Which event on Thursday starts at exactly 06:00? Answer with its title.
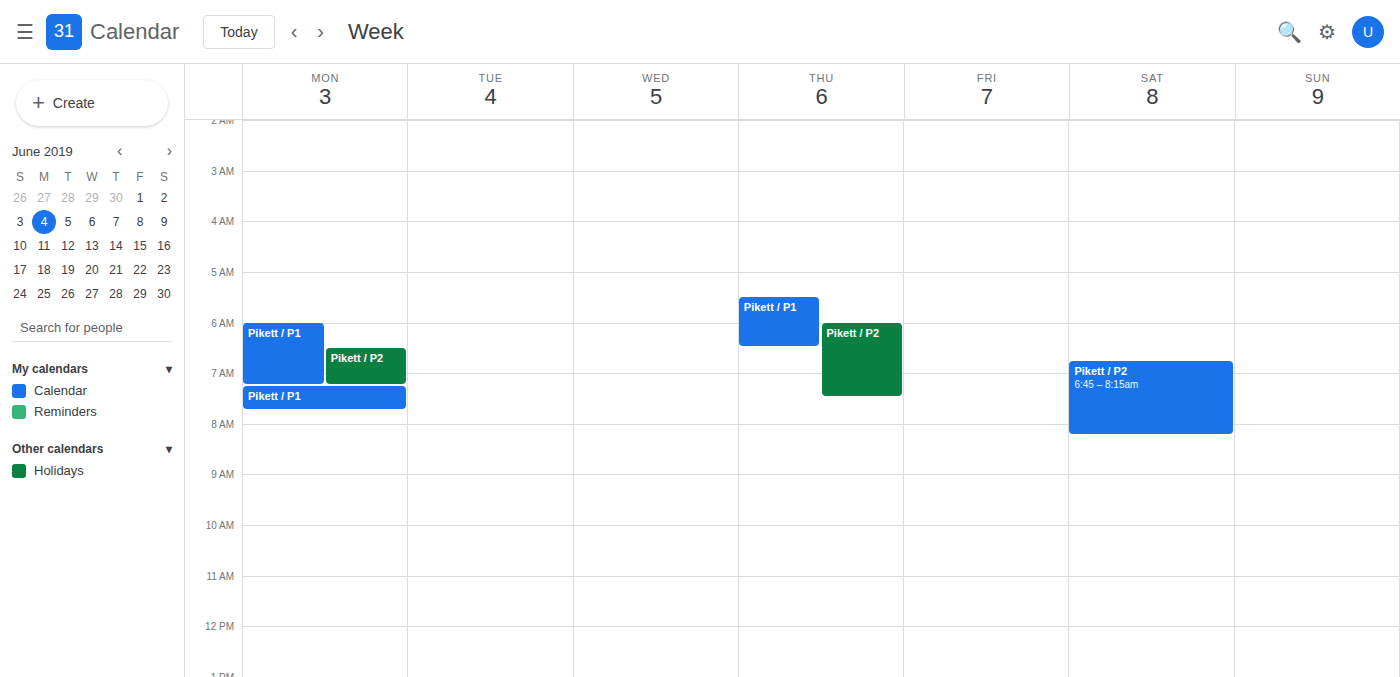
"Pikett / P2"